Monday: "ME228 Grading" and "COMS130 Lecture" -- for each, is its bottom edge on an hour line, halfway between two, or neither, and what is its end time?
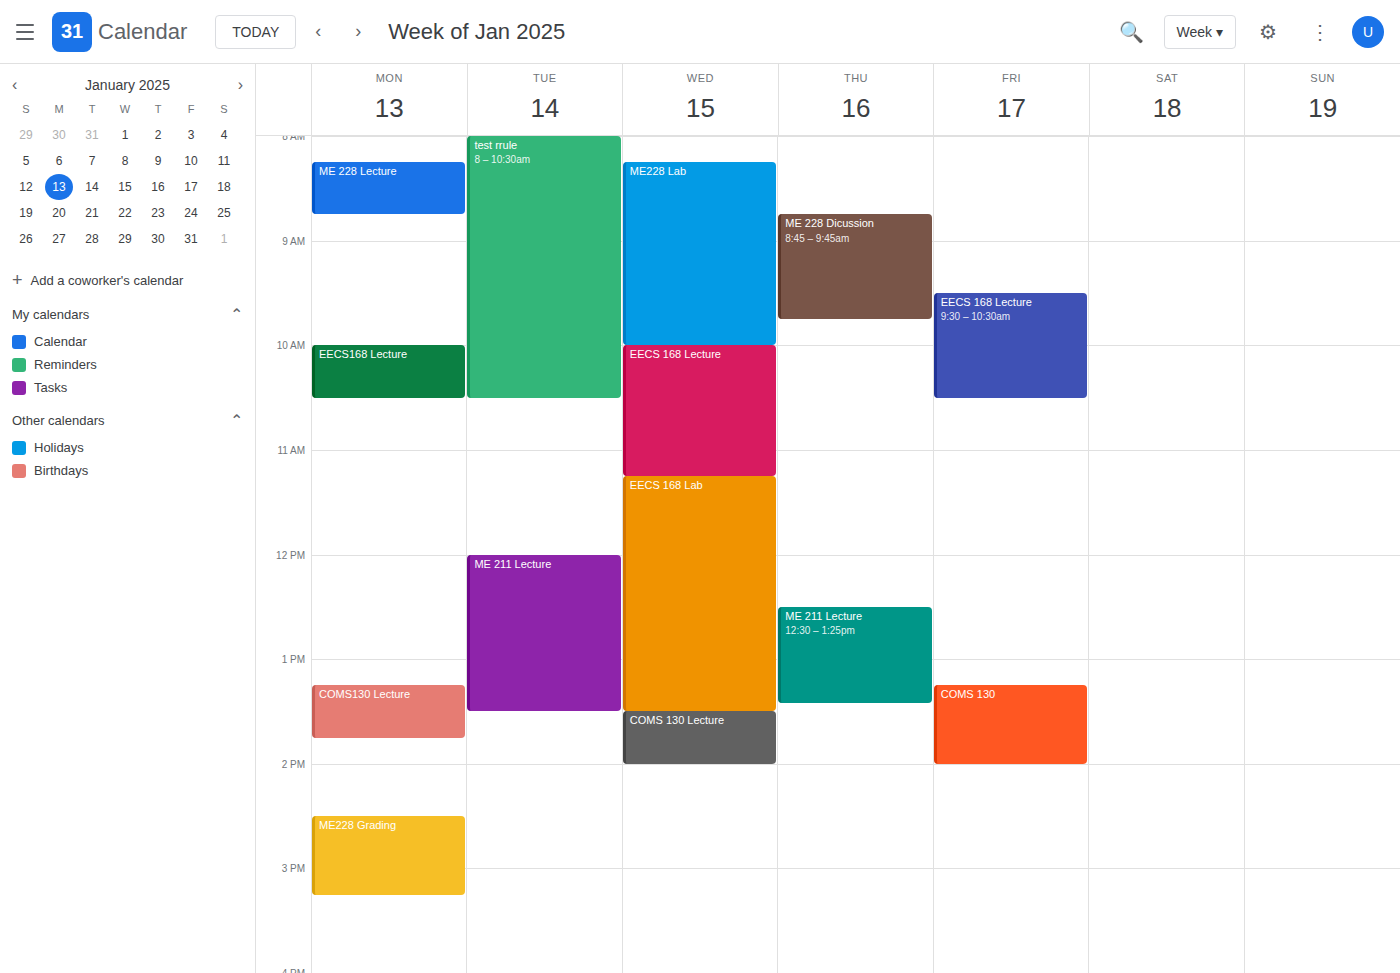
"ME228 Grading": 3:15 PM, neither: a quarter of the way from the 3 PM line to the 4 PM line. "COMS130 Lecture": 1:45 PM, neither: three quarters of the way from the 1 PM line to the 2 PM line.